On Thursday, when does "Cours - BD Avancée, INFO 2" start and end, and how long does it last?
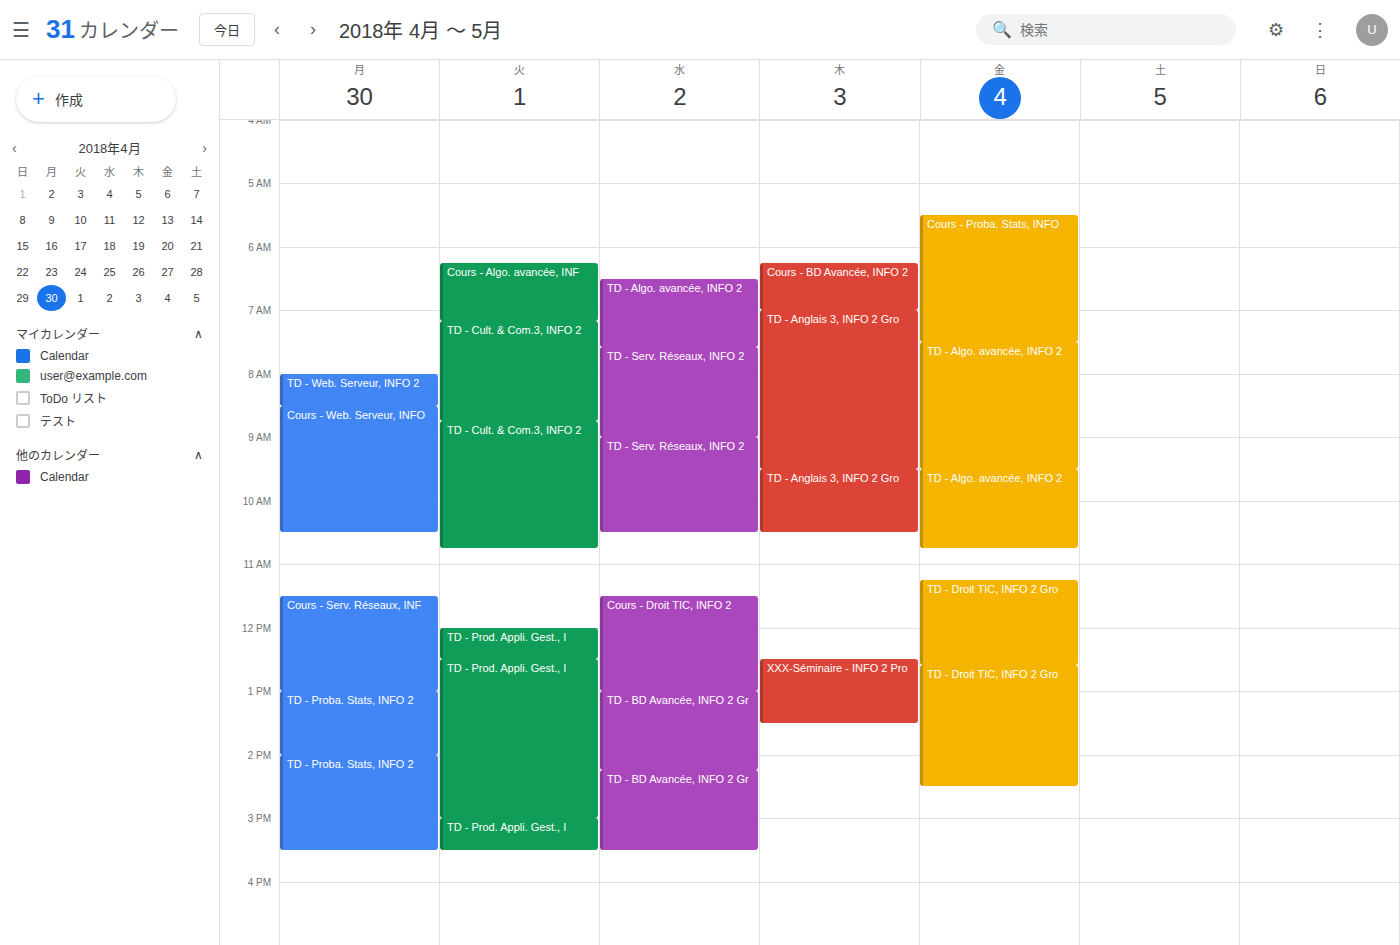
6:15 AM to 7:00 AM, 45 minutes